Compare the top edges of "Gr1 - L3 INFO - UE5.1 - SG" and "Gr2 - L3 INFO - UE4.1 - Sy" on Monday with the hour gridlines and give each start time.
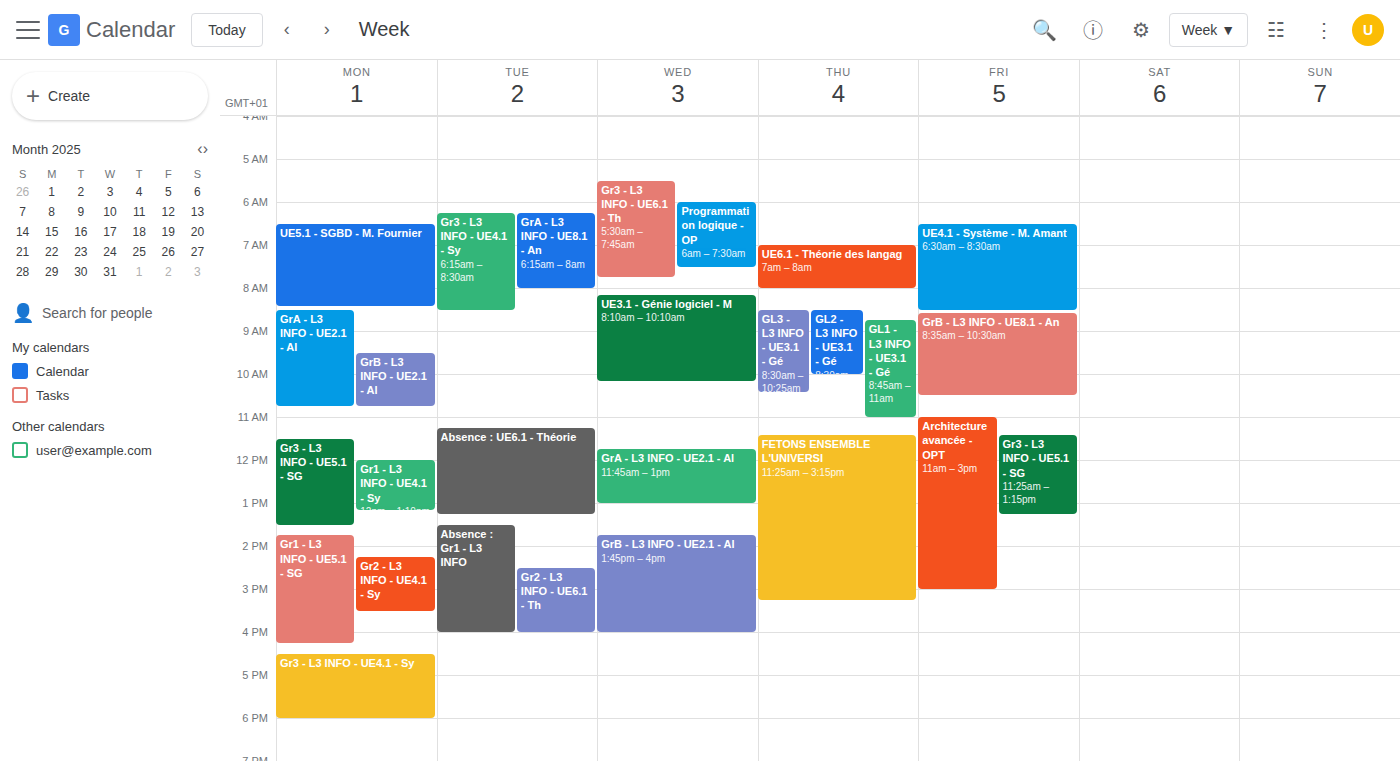
"Gr1 - L3 INFO - UE5.1 - SG": 1:45 PM, neither: three quarters of the way from the 1 PM line to the 2 PM line. "Gr2 - L3 INFO - UE4.1 - Sy": 2:15 PM, neither: a quarter of the way from the 2 PM line to the 3 PM line.